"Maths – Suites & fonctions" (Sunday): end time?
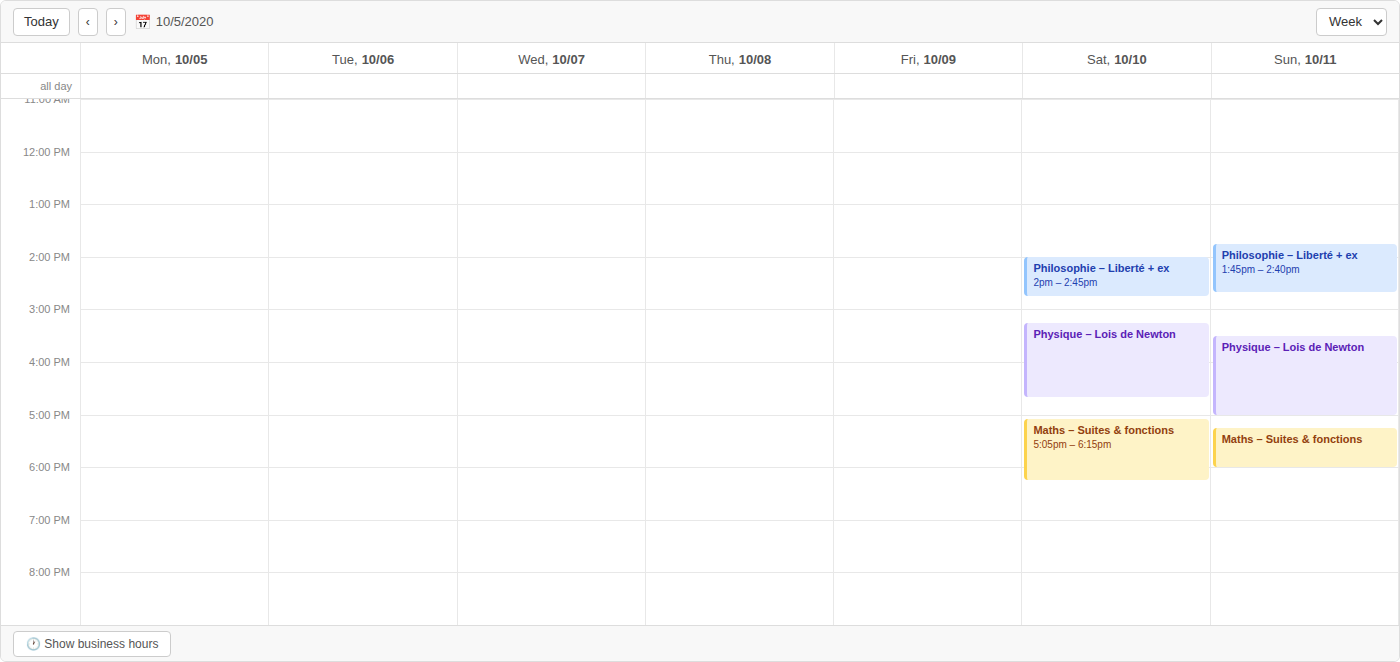
6:00 PM